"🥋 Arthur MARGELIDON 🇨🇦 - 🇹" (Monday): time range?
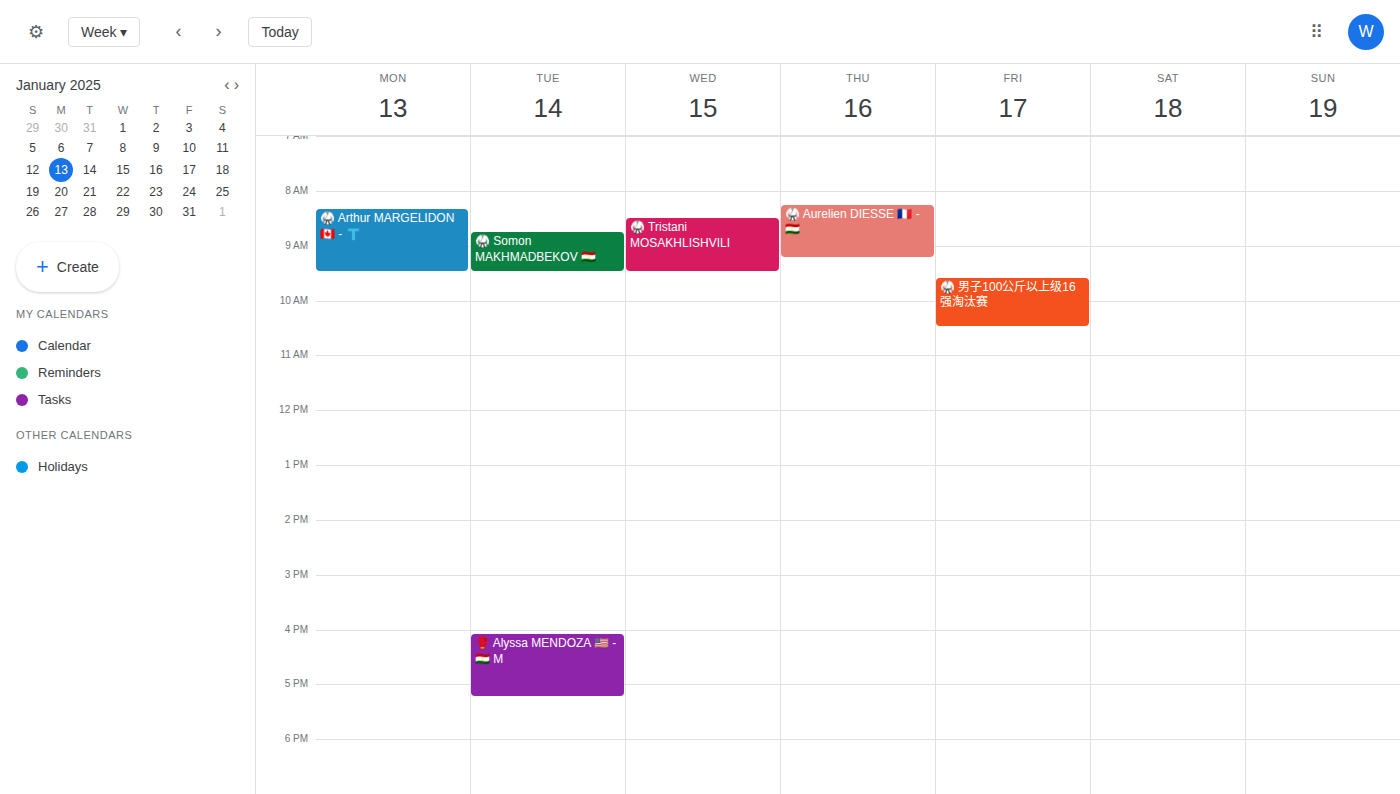
8:20 AM to 9:30 AM